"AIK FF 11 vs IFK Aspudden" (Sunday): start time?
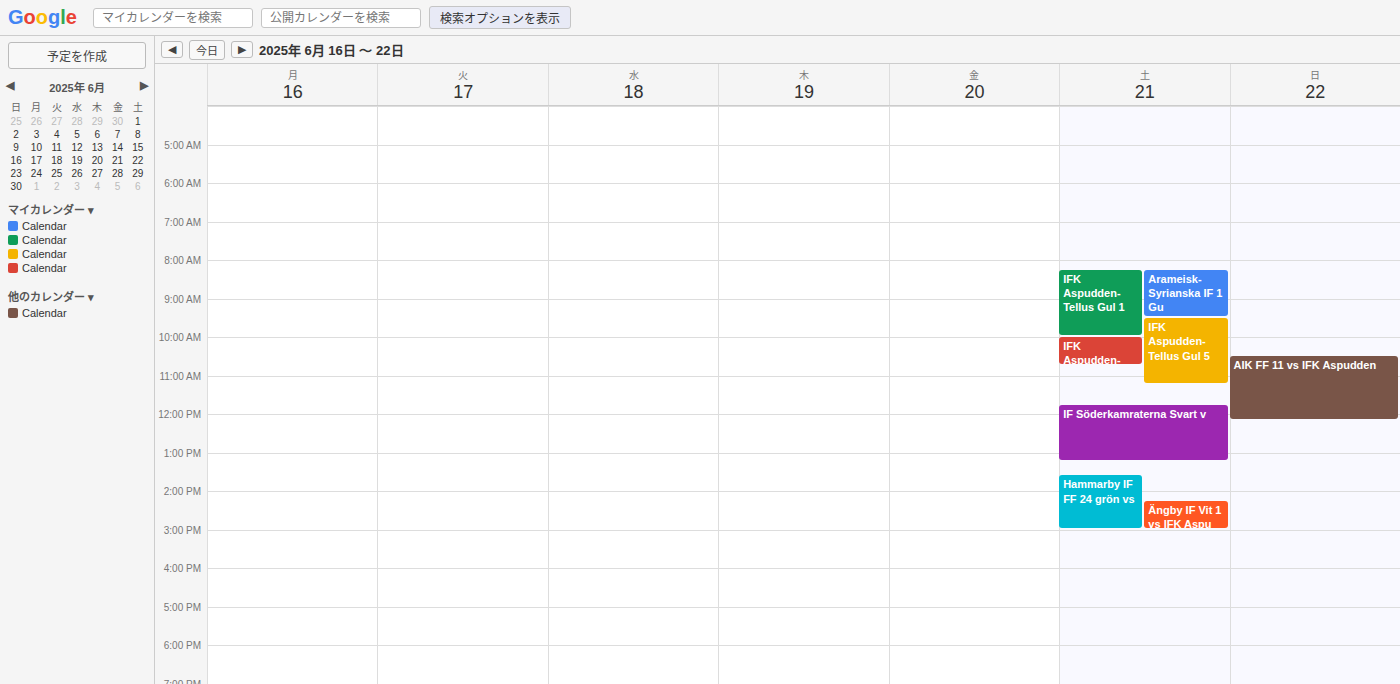
10:30 AM